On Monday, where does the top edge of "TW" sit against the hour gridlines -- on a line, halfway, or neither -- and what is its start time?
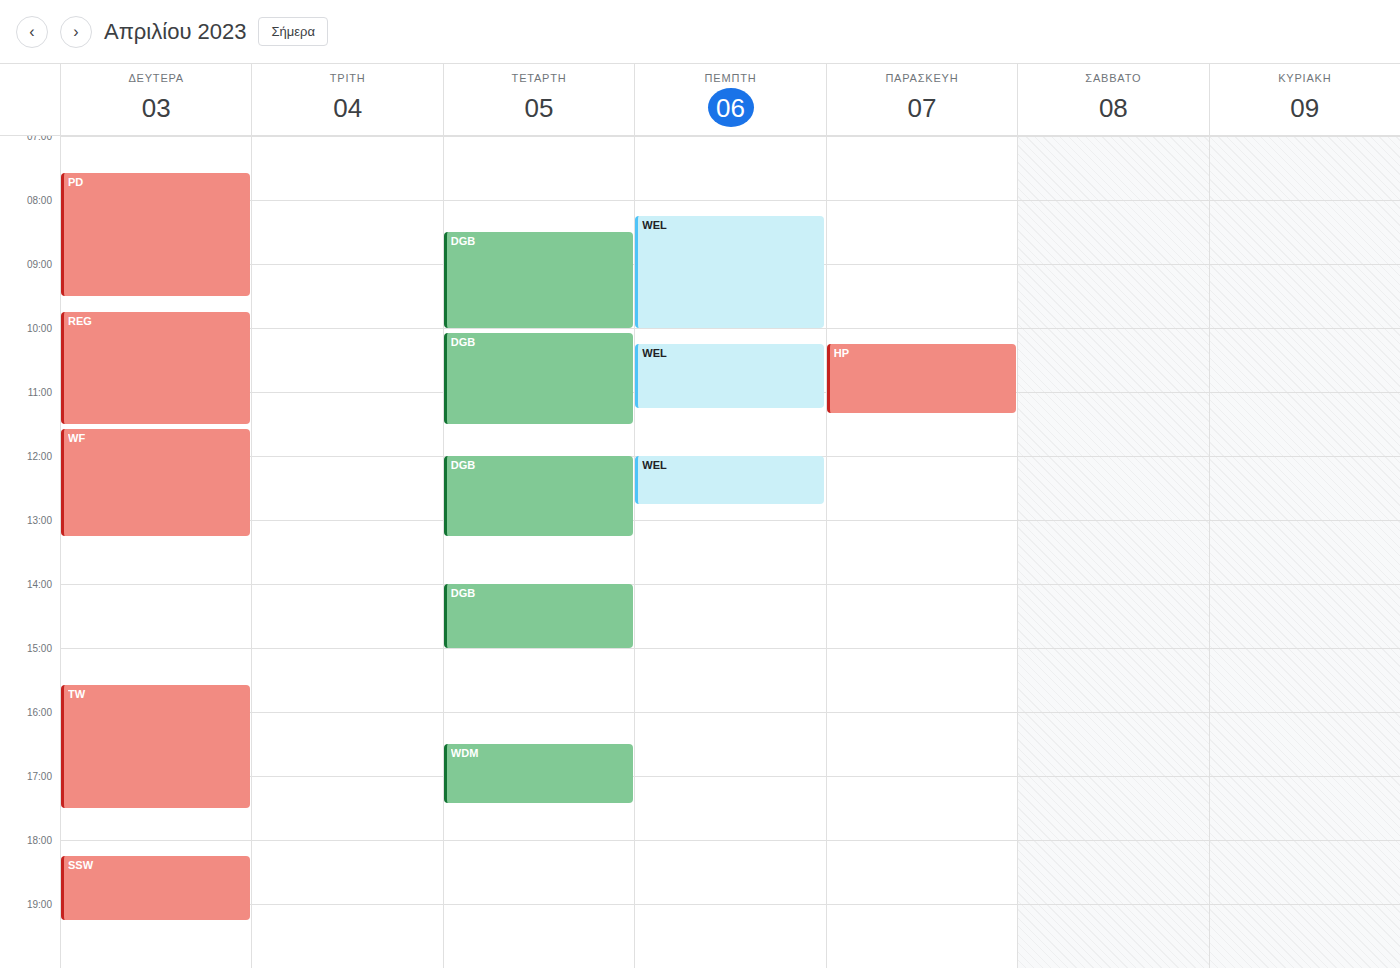
3:35 PM -- neither: 35 minutes below the 3 PM line and 25 minutes above the 4 PM line.